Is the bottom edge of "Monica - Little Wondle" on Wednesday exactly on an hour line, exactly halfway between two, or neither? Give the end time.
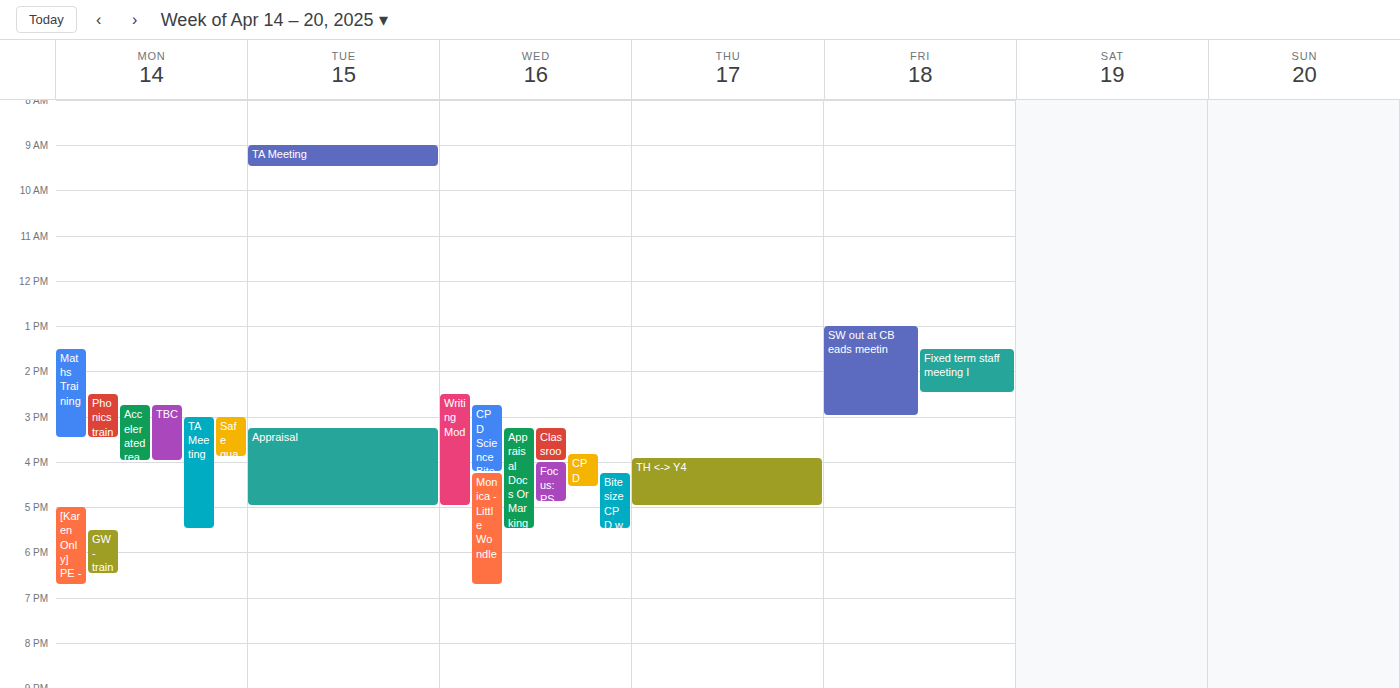
6:45 PM -- neither: three quarters of the way from the 6 PM line to the 7 PM line.